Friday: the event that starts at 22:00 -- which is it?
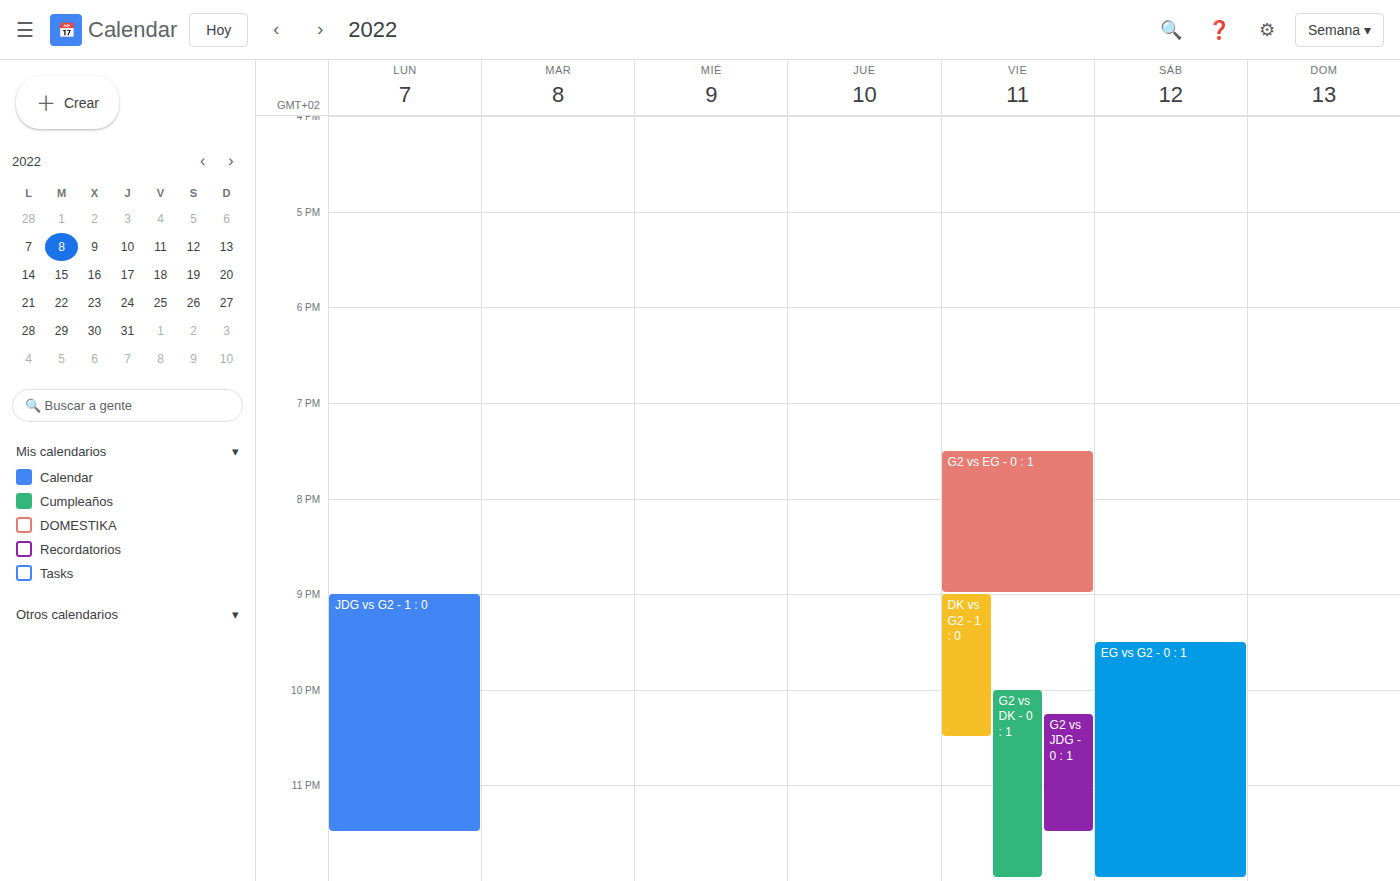
"G2 vs DK - 0 : 1"